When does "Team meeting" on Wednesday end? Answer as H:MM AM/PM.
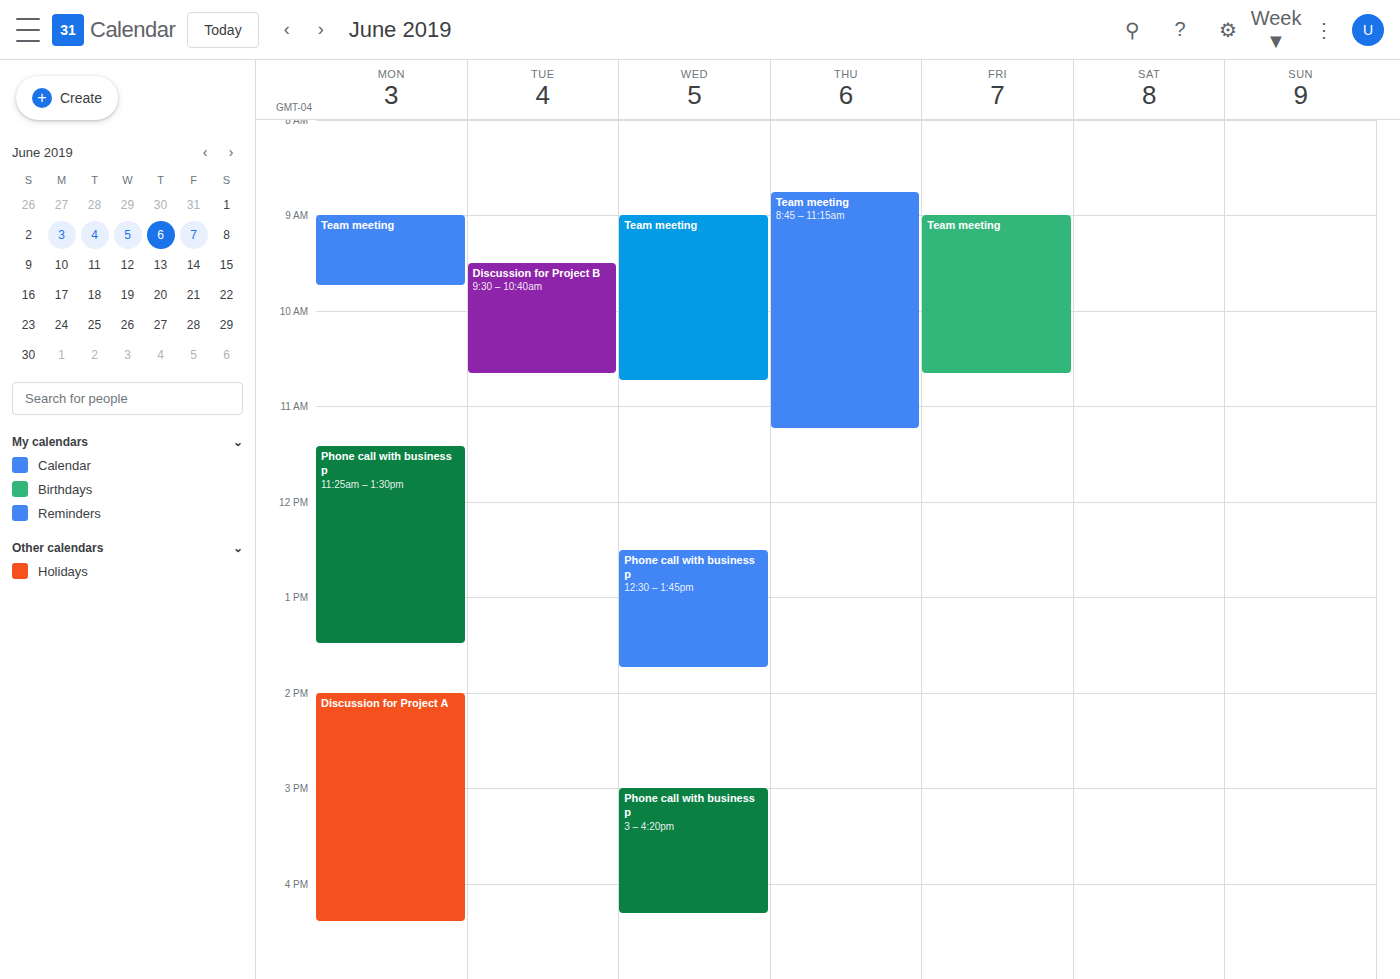
10:45 AM